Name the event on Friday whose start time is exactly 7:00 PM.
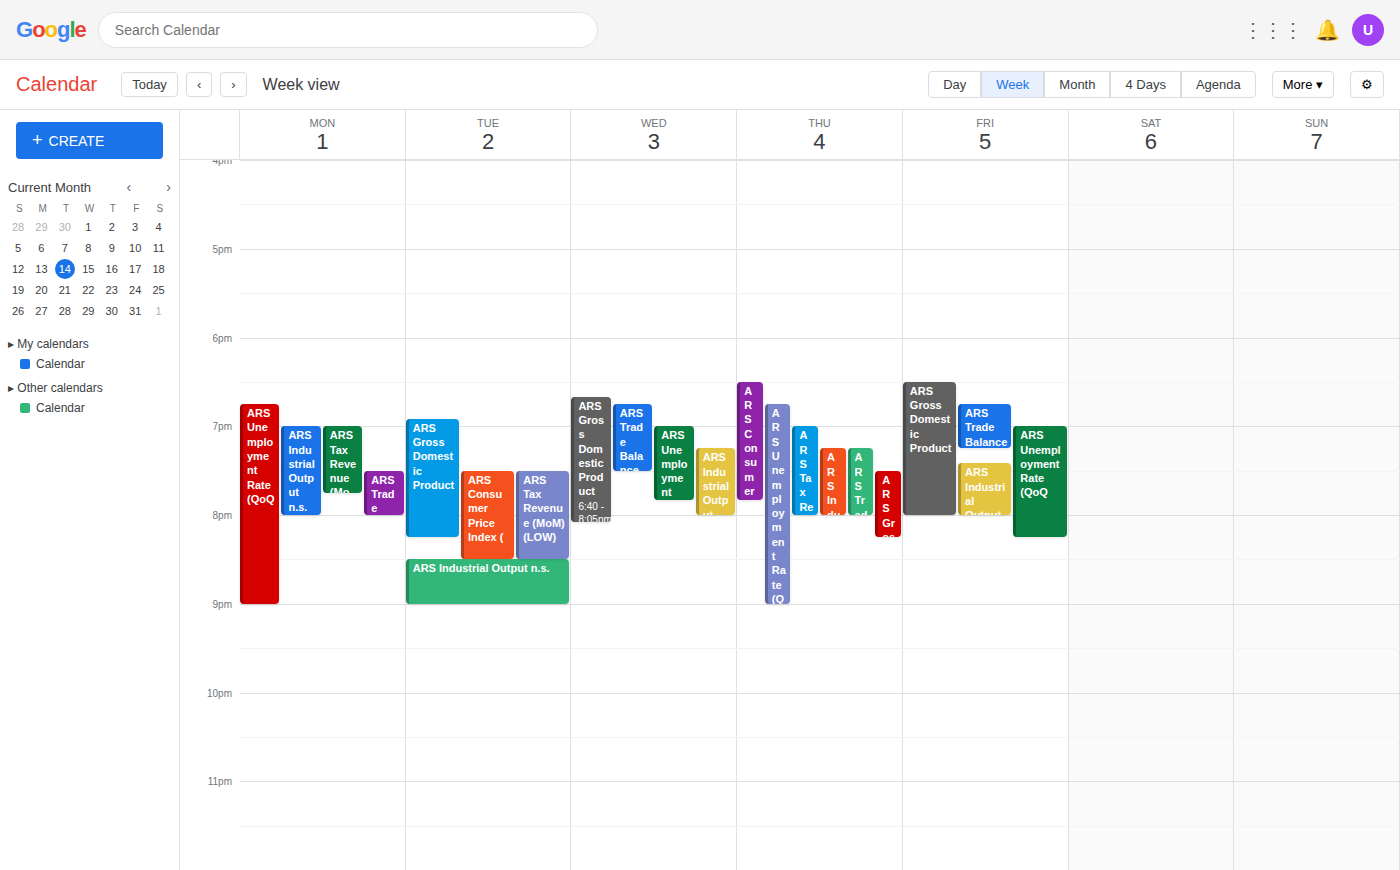
"ARS Unemployment Rate (QoQ"